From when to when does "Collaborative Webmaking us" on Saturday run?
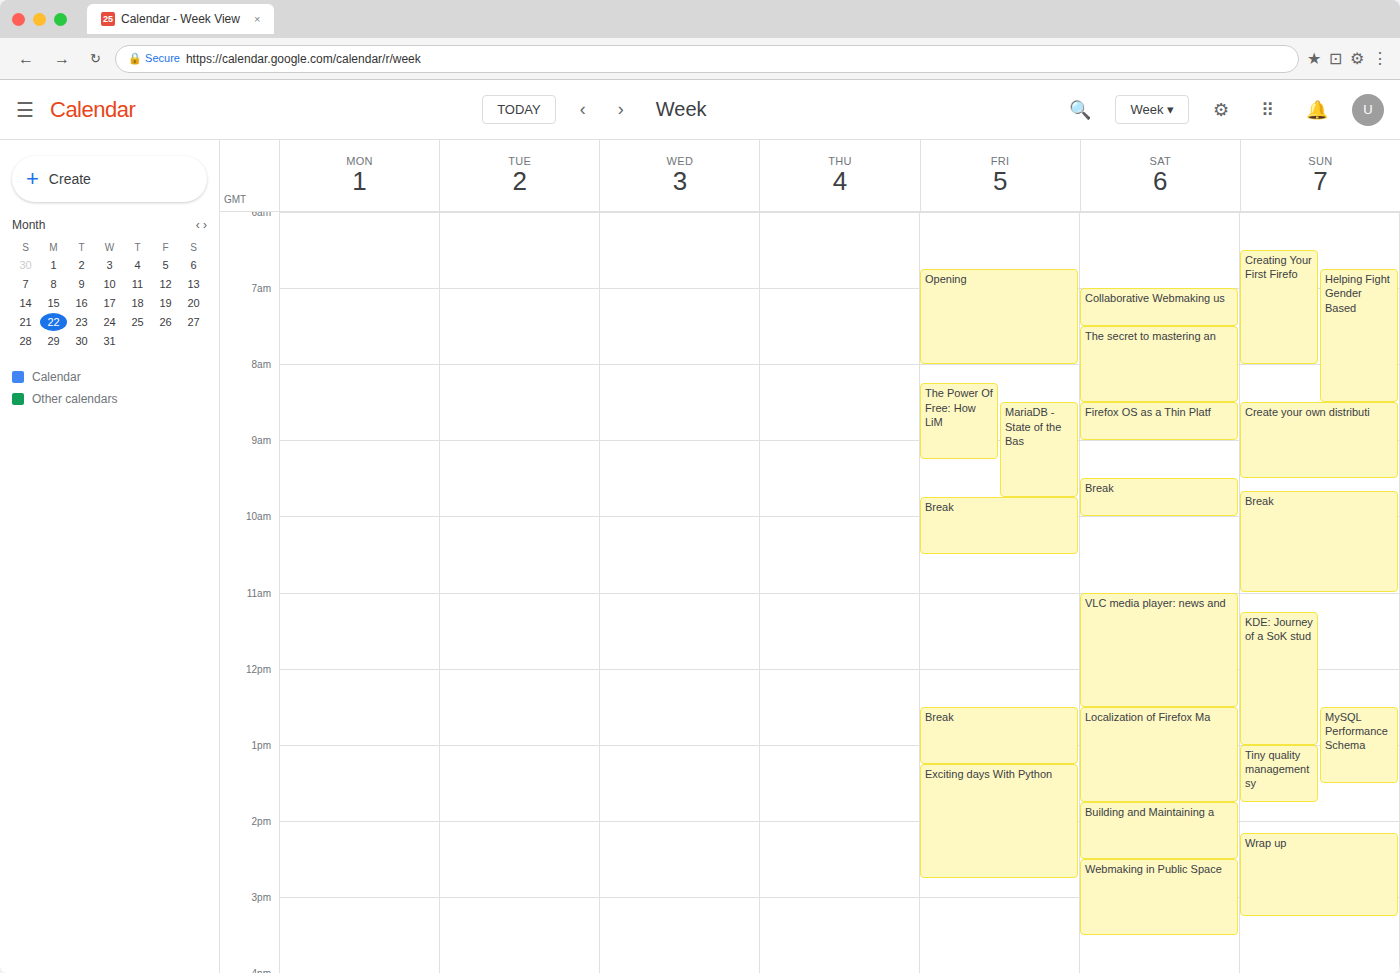
7:00 AM to 7:30 AM